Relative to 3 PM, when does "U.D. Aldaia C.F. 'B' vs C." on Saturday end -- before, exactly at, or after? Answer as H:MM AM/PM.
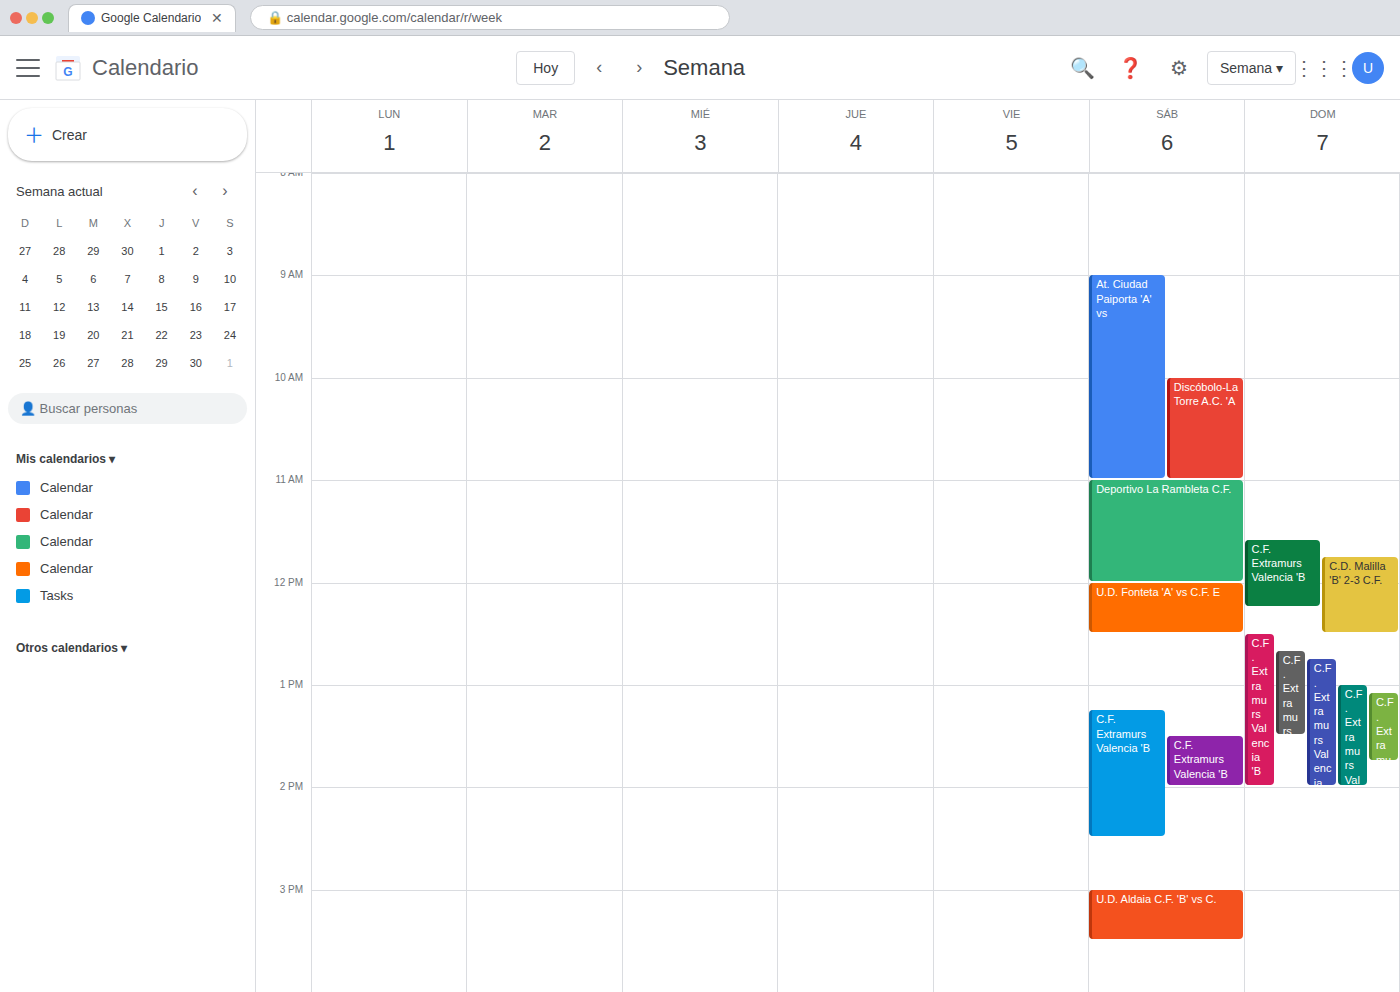
3:30 PM -- after 3 PM, 30 minutes below the 3 PM line.